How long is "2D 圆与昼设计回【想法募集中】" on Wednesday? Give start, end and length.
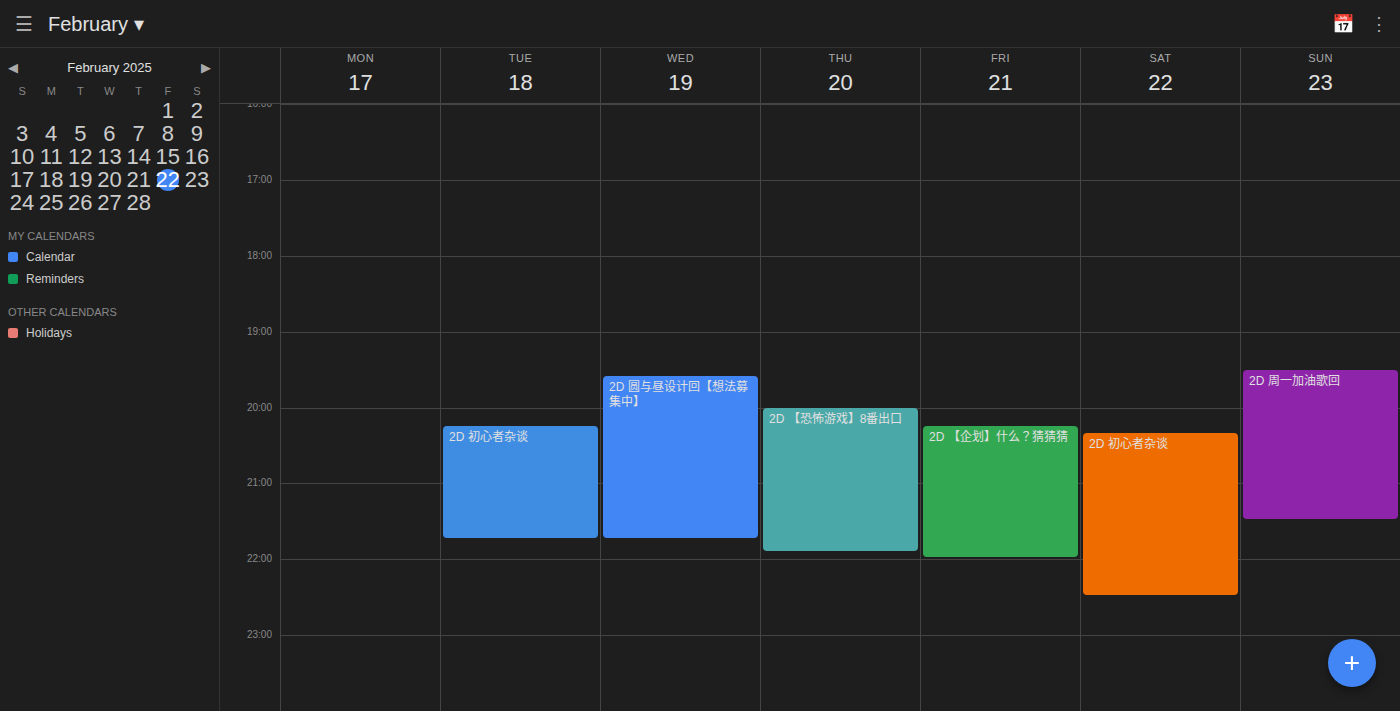
7:35 PM to 9:45 PM, 2 hours 10 minutes